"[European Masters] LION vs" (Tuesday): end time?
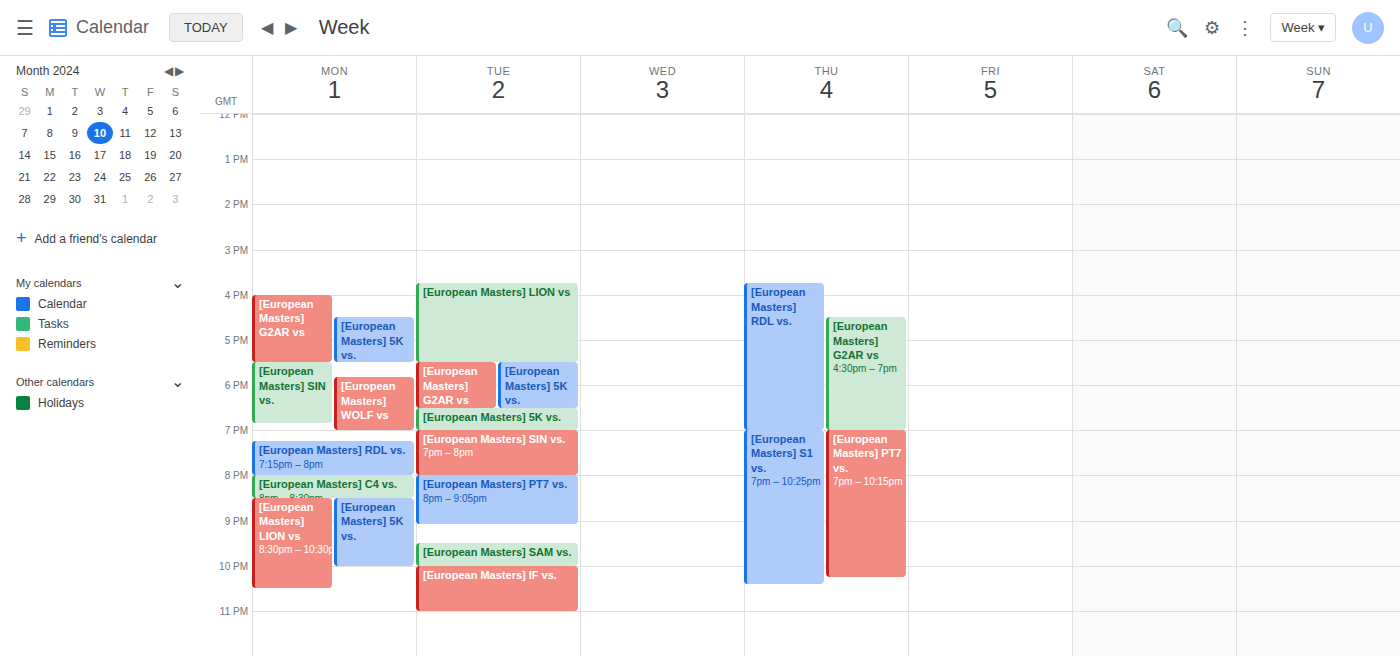
5:30 PM